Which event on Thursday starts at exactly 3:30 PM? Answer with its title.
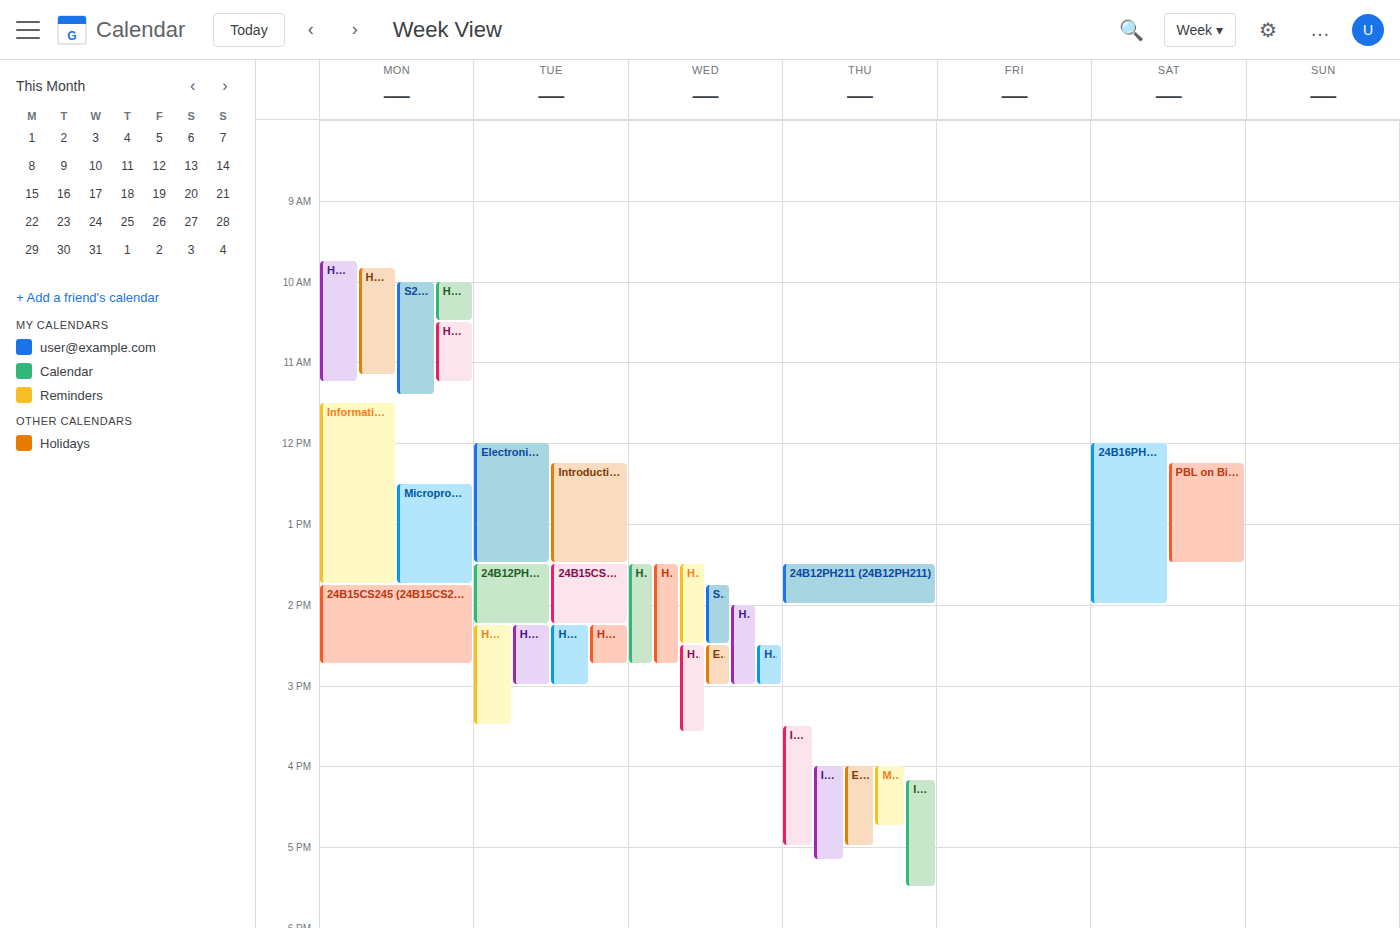
"Introduction to Artificial"